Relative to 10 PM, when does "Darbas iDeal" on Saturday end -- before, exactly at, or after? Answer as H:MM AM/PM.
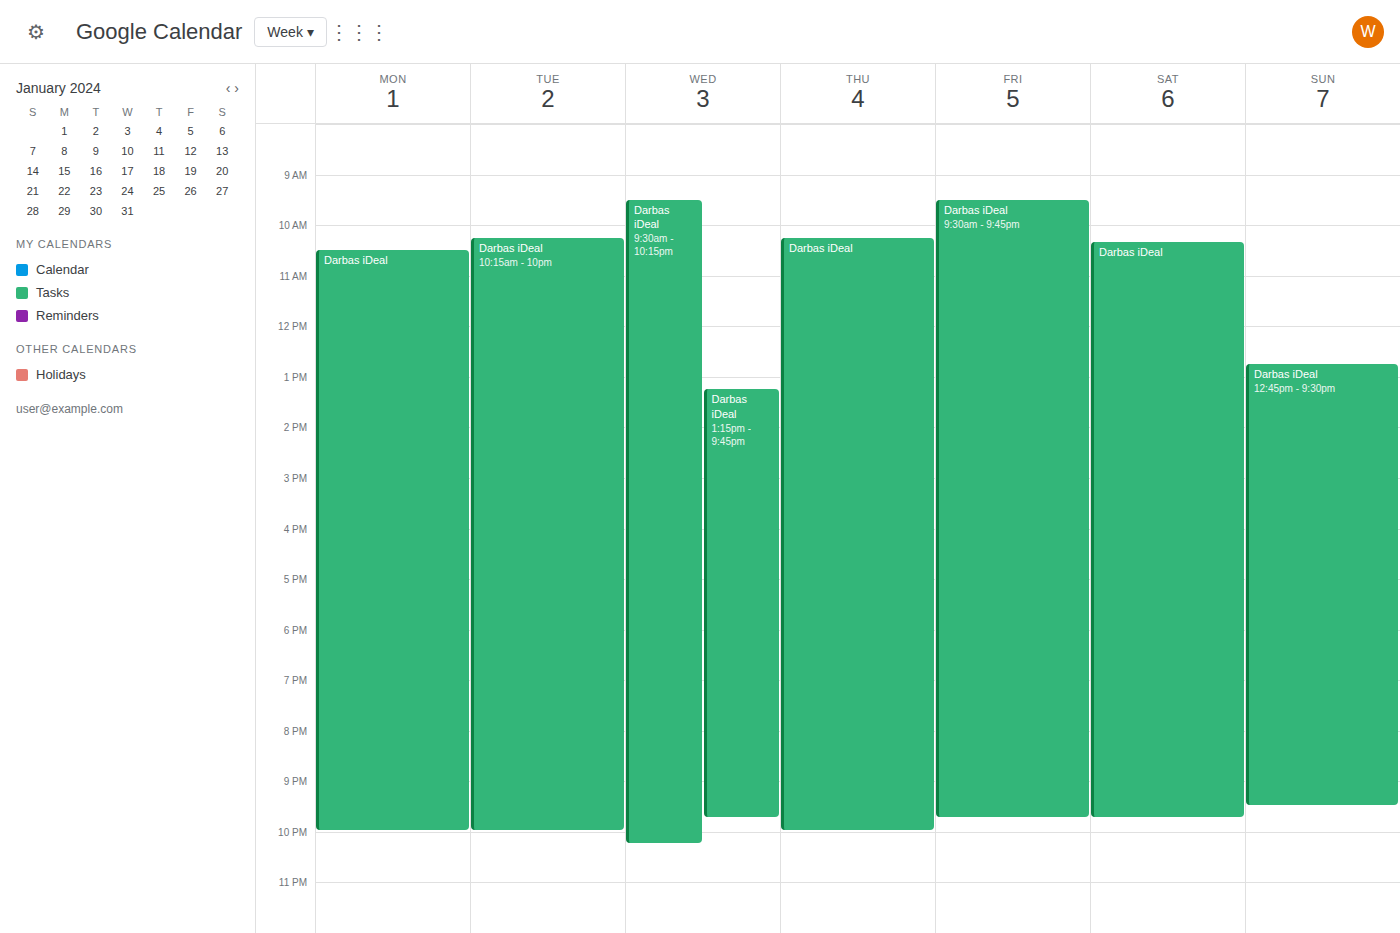
9:45 PM -- before 10 PM, 15 minutes above the 10 PM line.